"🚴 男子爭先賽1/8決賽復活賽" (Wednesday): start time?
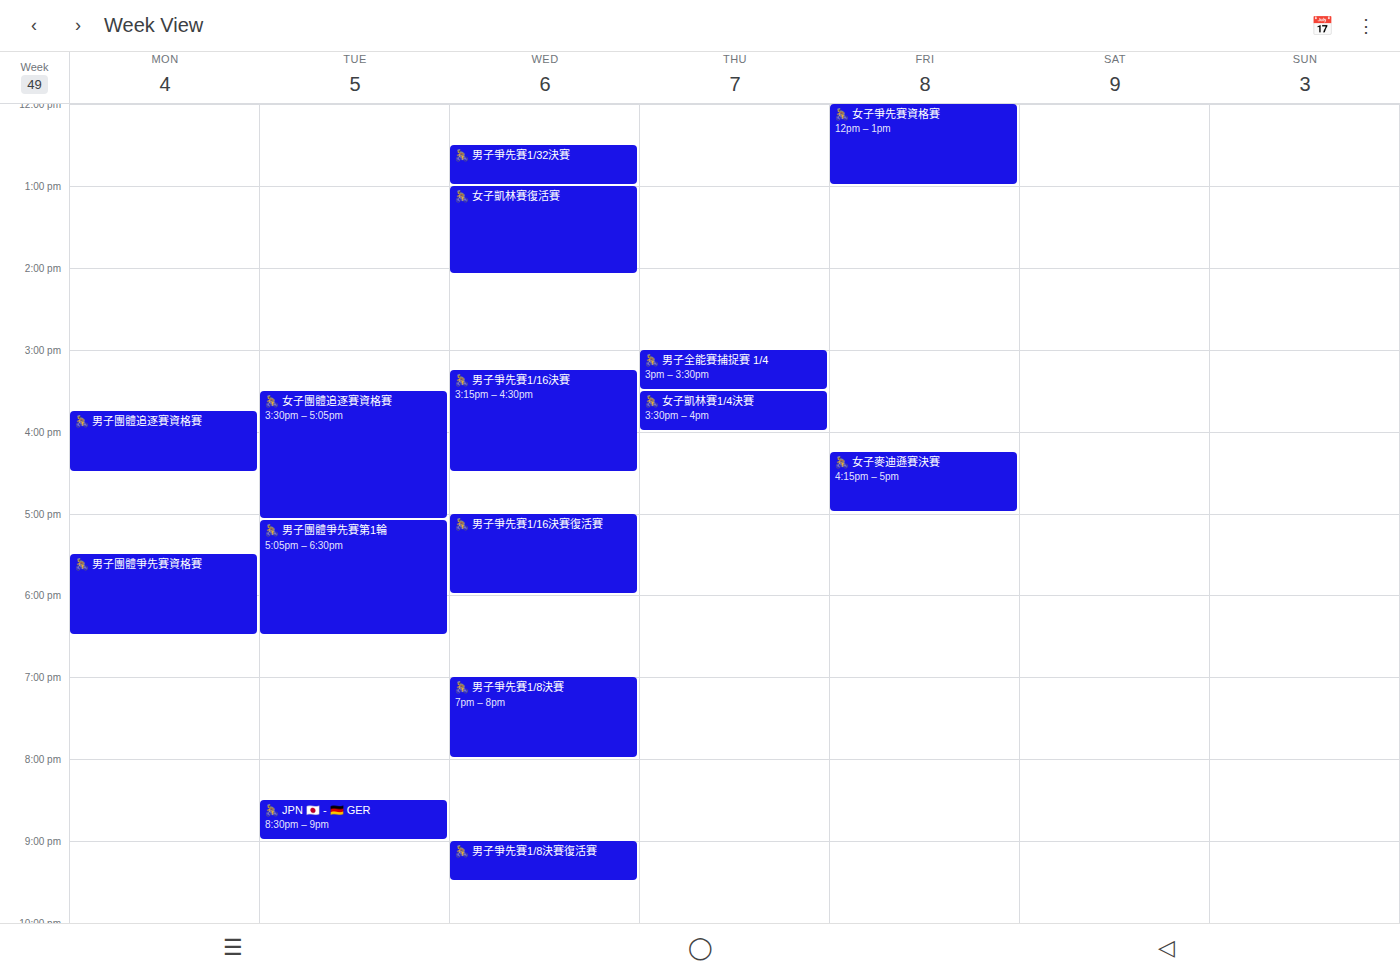
9:00 PM